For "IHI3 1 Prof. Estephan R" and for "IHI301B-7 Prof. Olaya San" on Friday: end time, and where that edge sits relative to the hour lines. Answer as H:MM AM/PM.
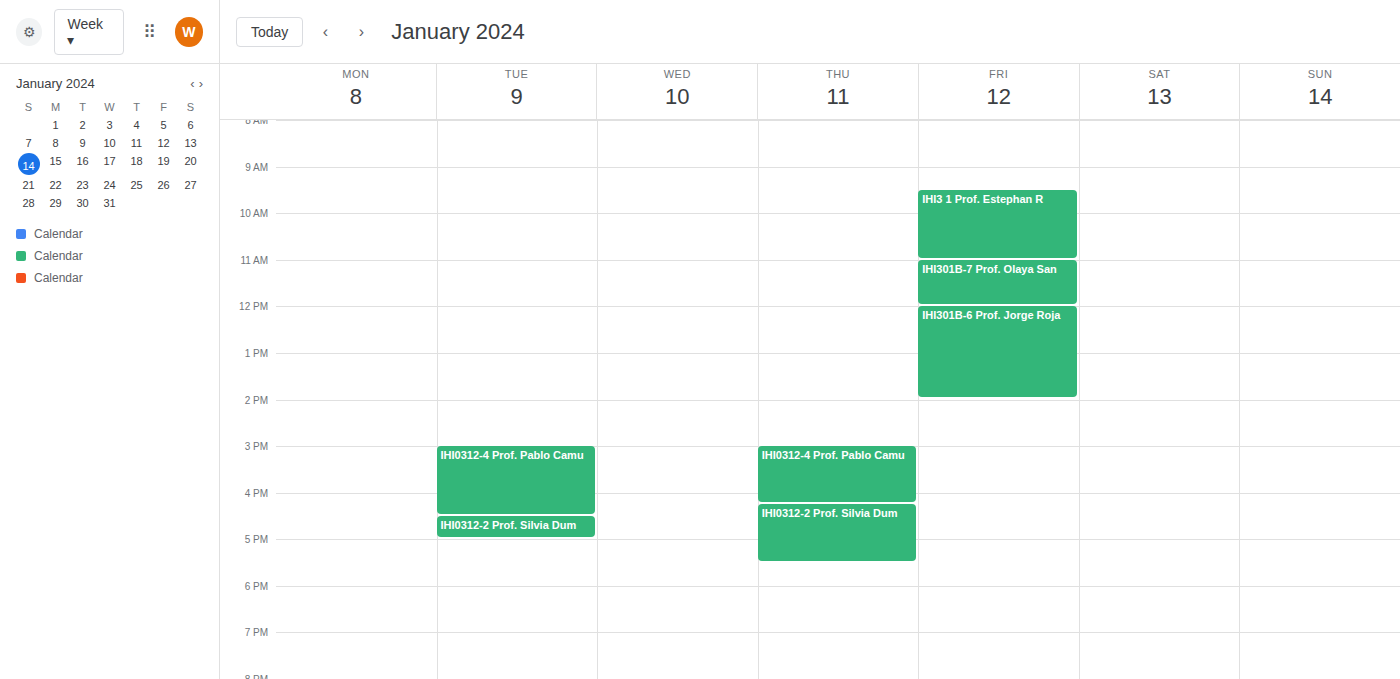
"IHI3 1 Prof. Estephan R": 11:00 AM, exactly on the 11 AM line. "IHI301B-7 Prof. Olaya San": 12:00 PM, exactly on the 12 PM line.